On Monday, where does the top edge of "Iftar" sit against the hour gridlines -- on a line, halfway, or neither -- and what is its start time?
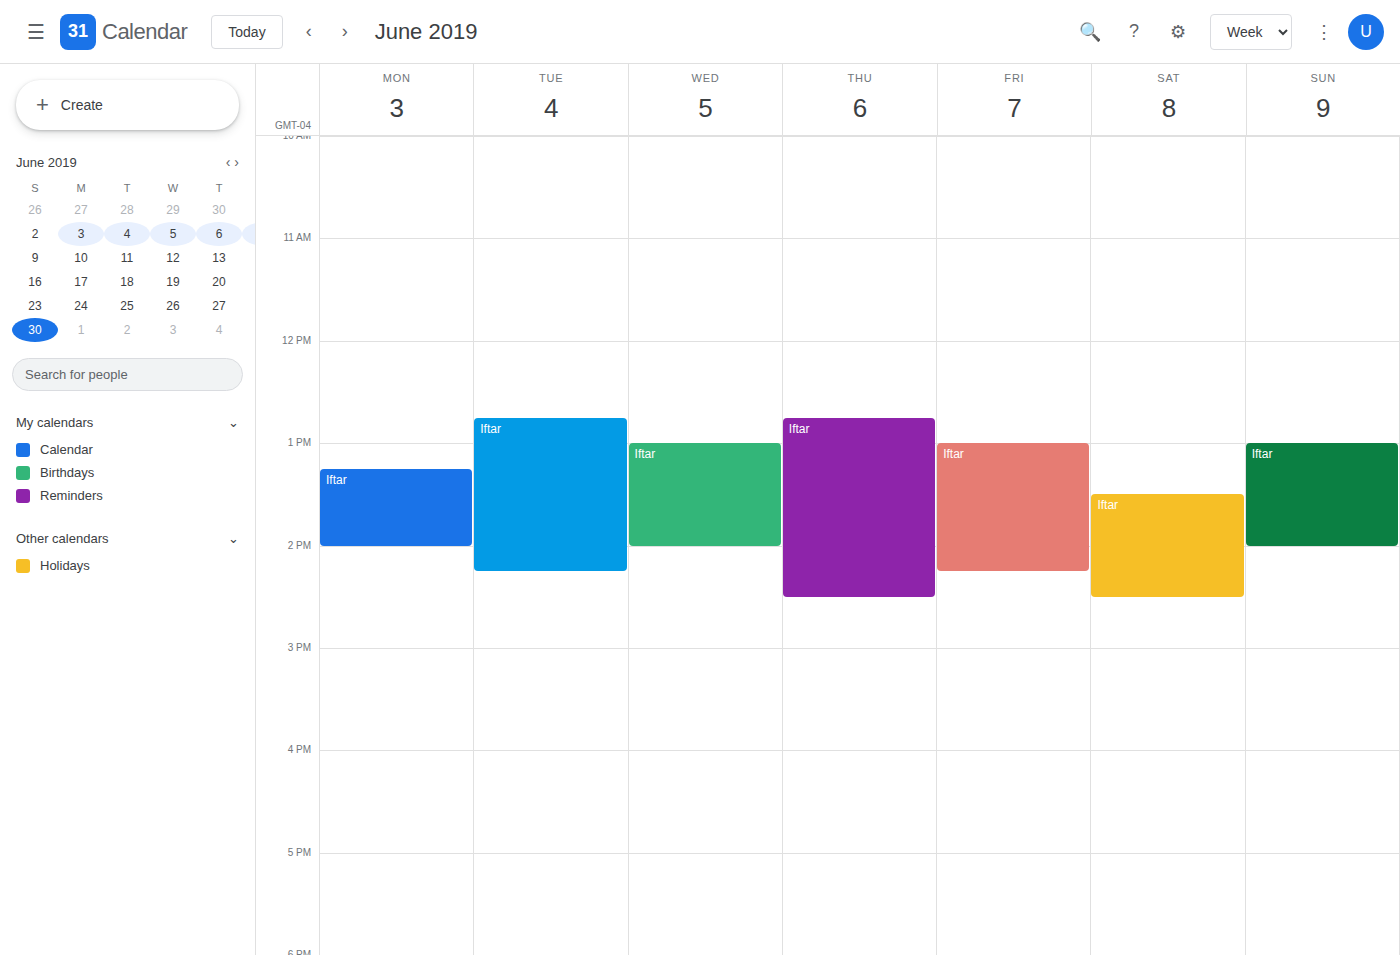
1:15 PM -- neither: a quarter of the way from the 1 PM line to the 2 PM line.